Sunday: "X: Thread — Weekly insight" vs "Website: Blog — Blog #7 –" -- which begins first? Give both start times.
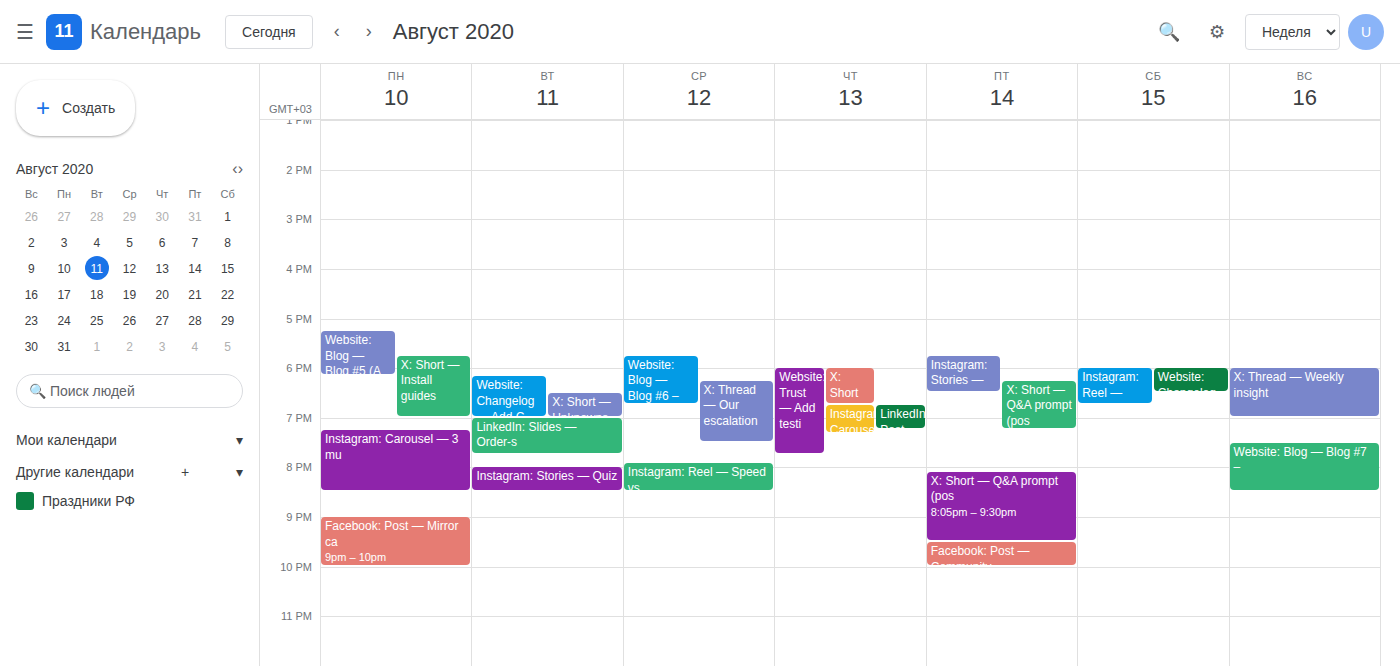
"X: Thread — Weekly insight" 6:00 PM; "Website: Blog — Blog #7 –" 7:30 PM.